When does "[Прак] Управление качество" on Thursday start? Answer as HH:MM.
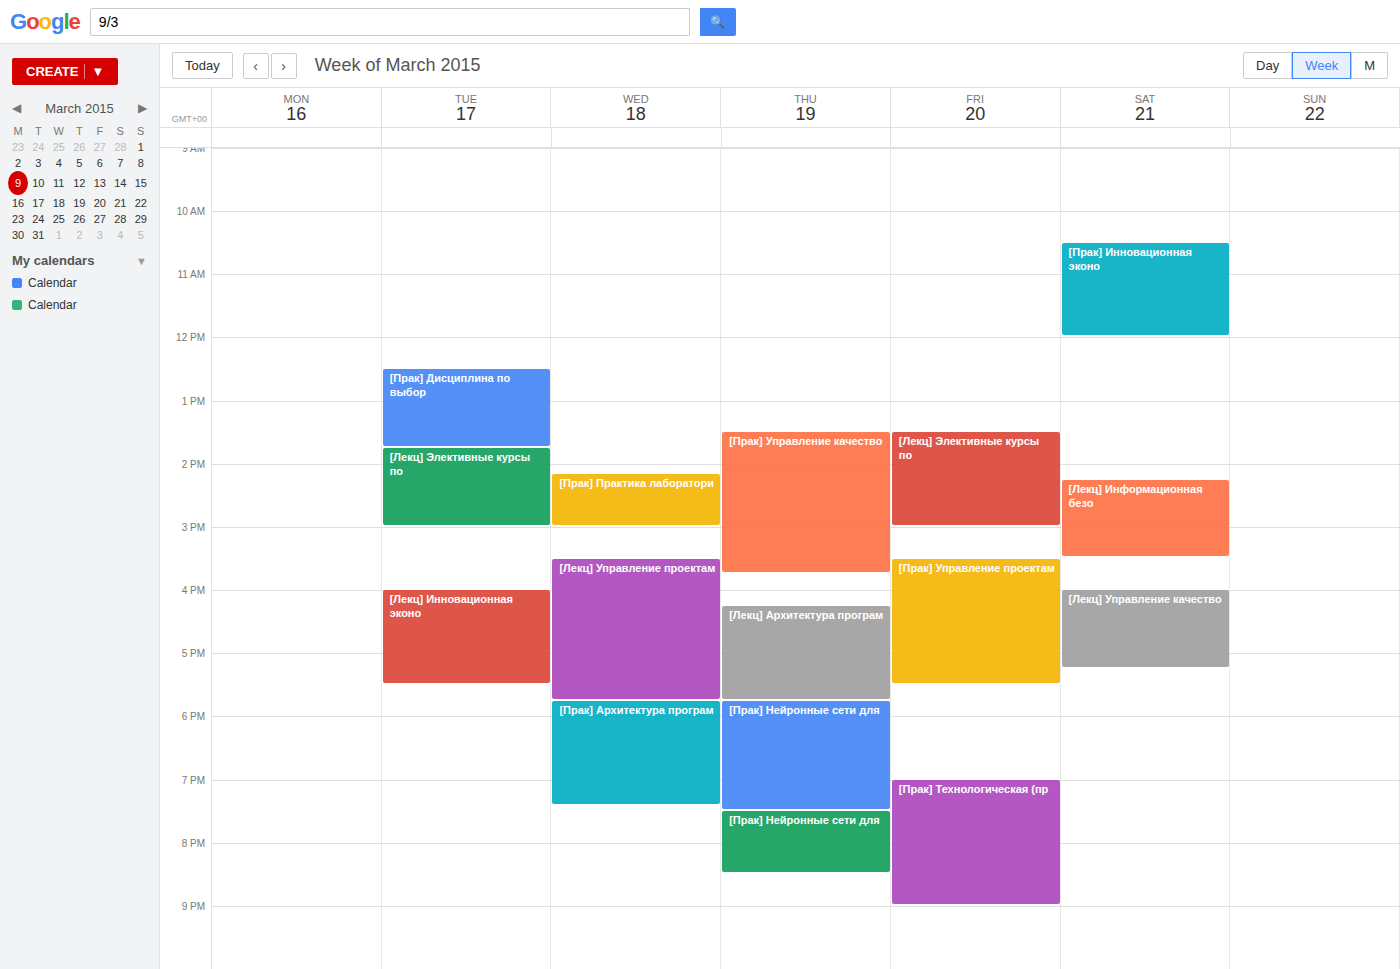
13:30